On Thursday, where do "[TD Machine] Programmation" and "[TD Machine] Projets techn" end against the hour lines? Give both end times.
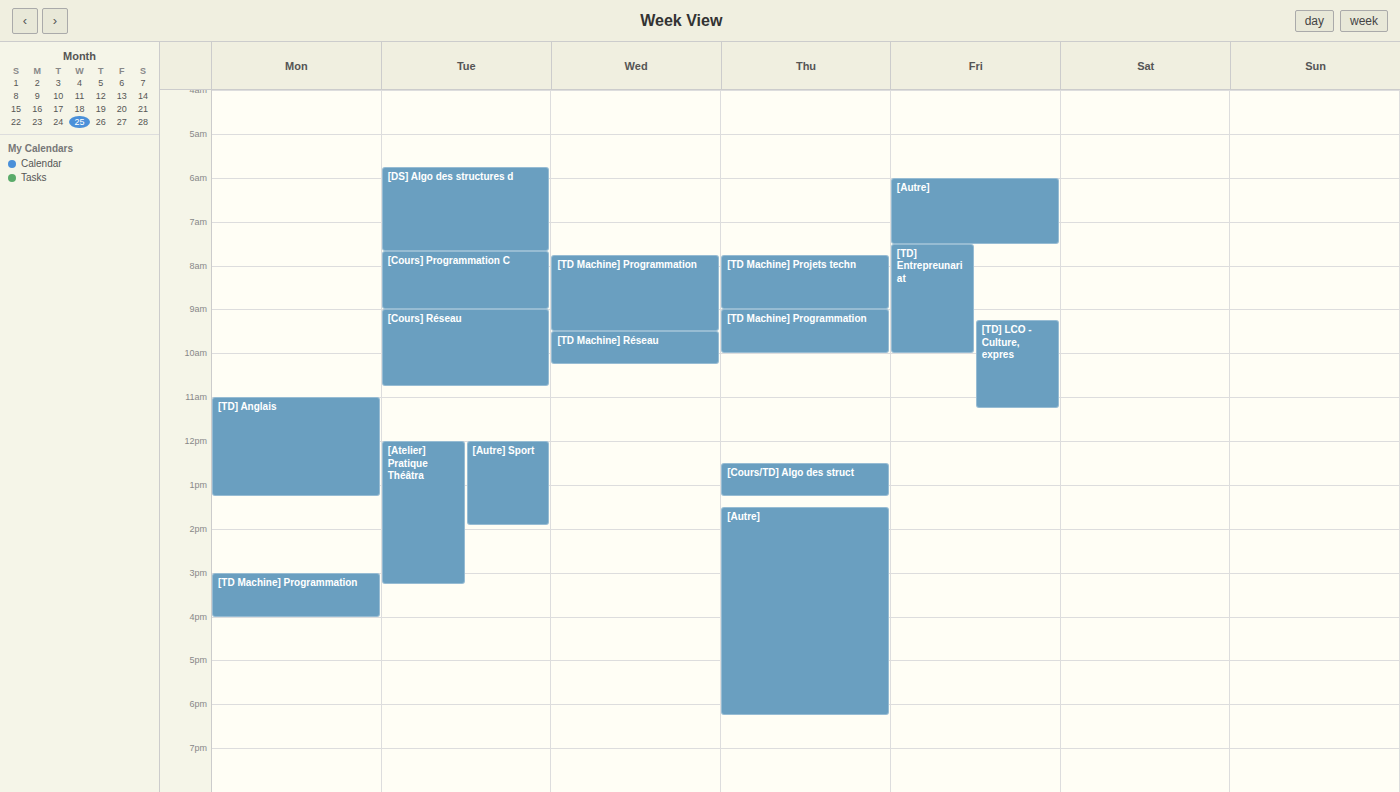
"[TD Machine] Programmation": 10:00 AM, exactly on the 10 AM line. "[TD Machine] Projets techn": 9:00 AM, exactly on the 9 AM line.